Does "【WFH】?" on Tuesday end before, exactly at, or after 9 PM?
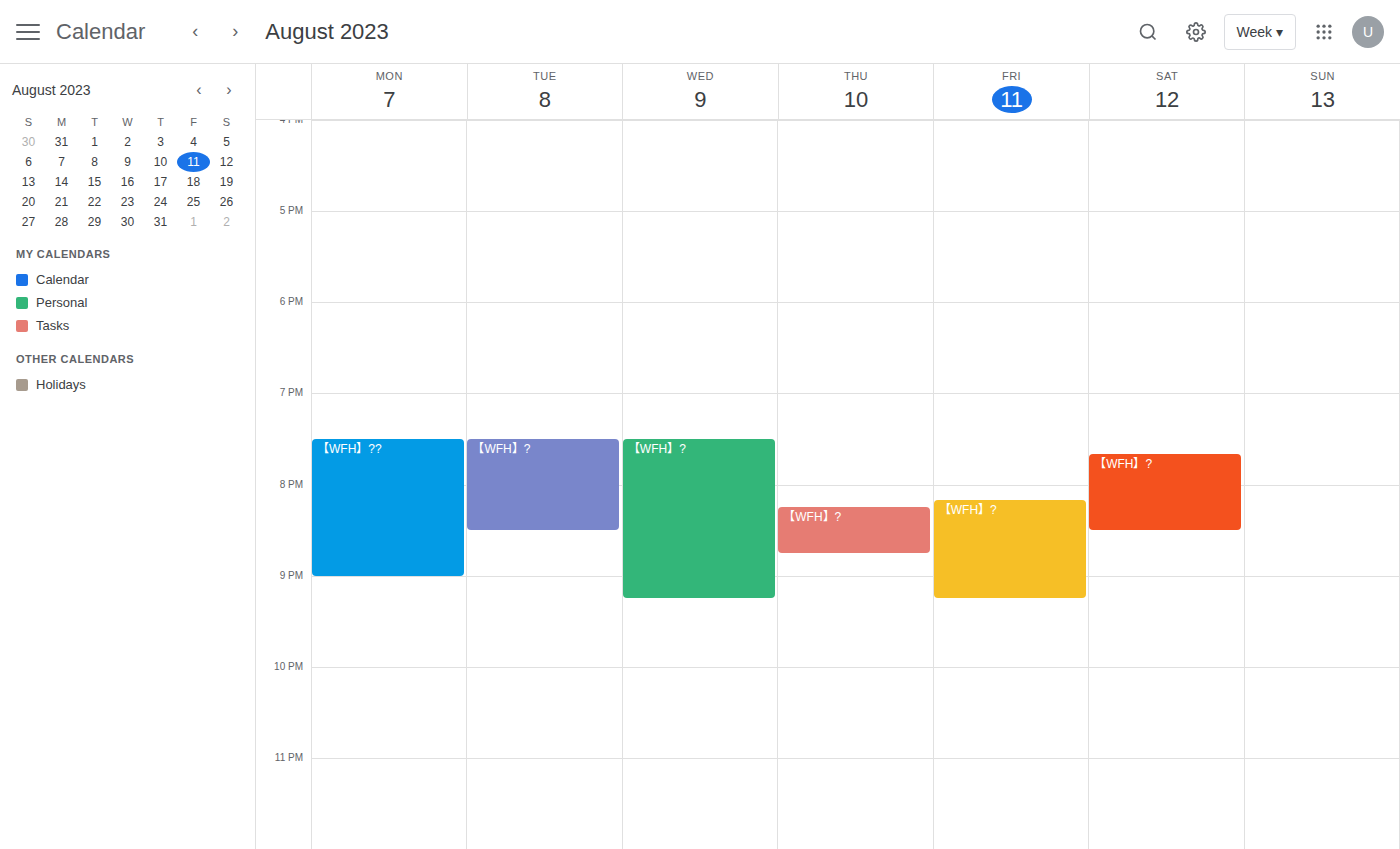
8:30 PM -- before 9 PM, 30 minutes above the 9 PM line.